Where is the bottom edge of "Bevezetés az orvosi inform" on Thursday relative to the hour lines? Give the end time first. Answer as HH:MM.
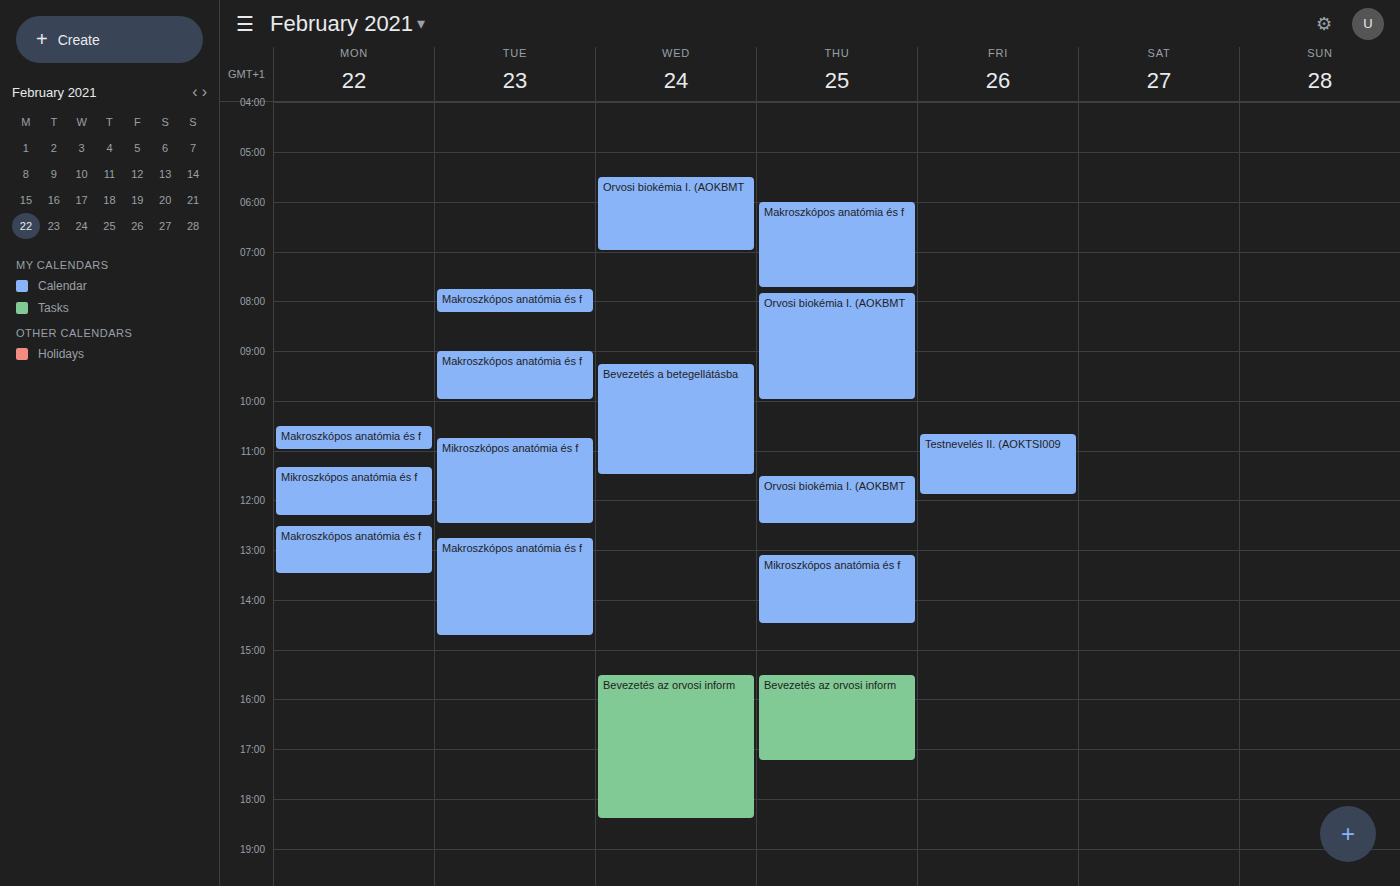
17:15 -- neither: a quarter of the way from the 17:00 line to the 18:00 line.